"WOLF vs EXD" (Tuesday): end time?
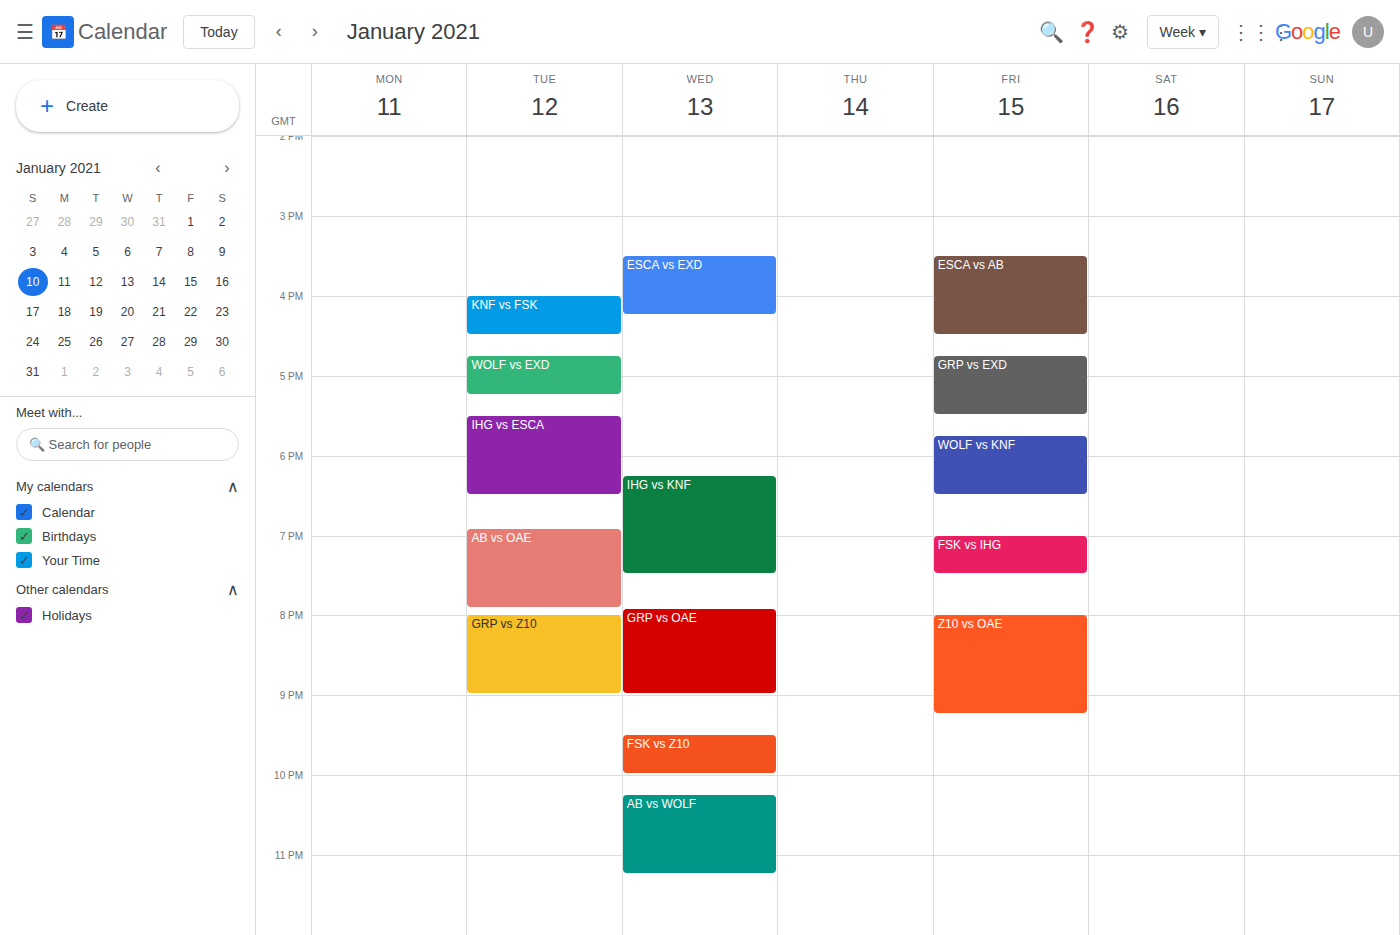
5:15 PM